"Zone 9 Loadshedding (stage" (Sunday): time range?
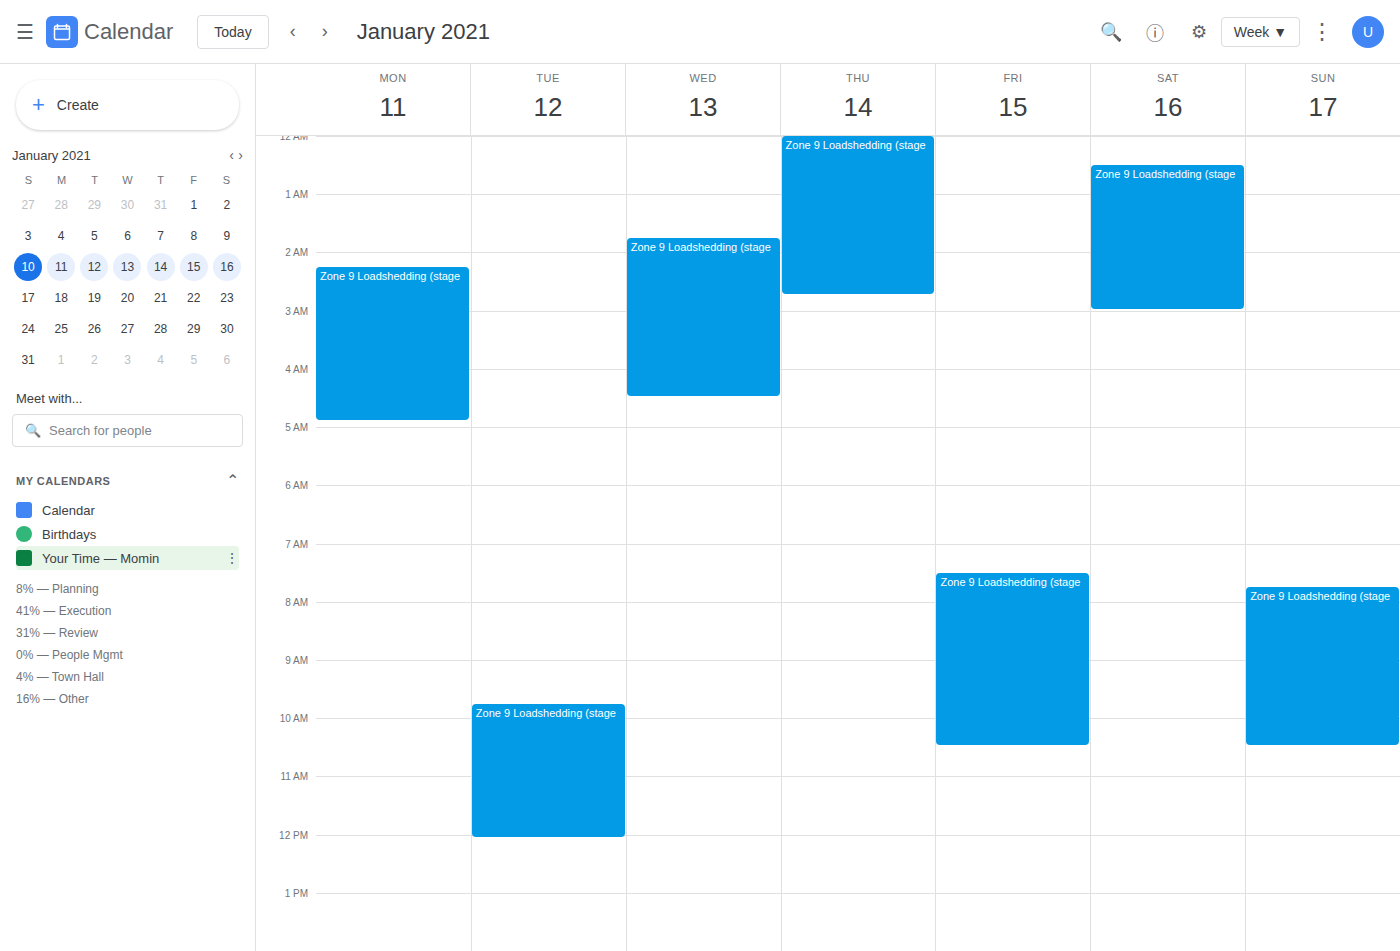
7:45 AM to 10:30 AM